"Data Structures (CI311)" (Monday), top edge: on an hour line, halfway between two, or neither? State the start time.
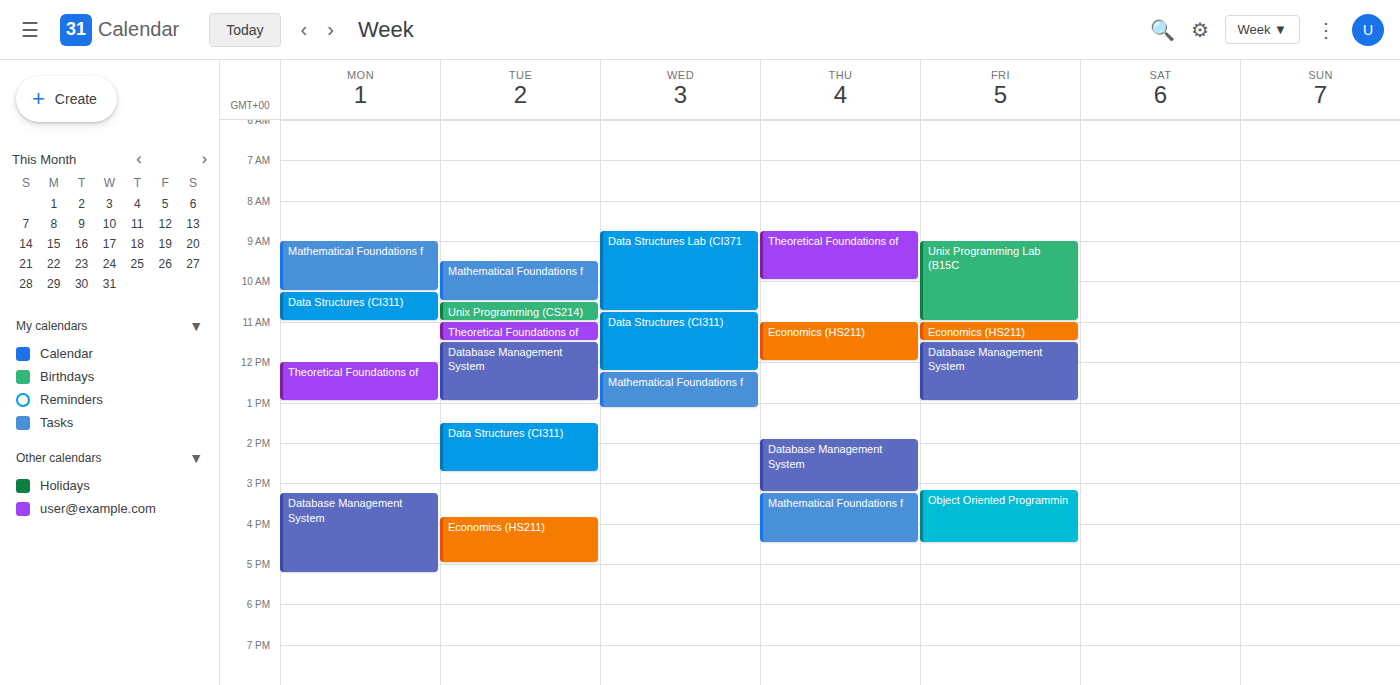
10:15 -- neither: a quarter of the way from the 10:00 line to the 11:00 line.